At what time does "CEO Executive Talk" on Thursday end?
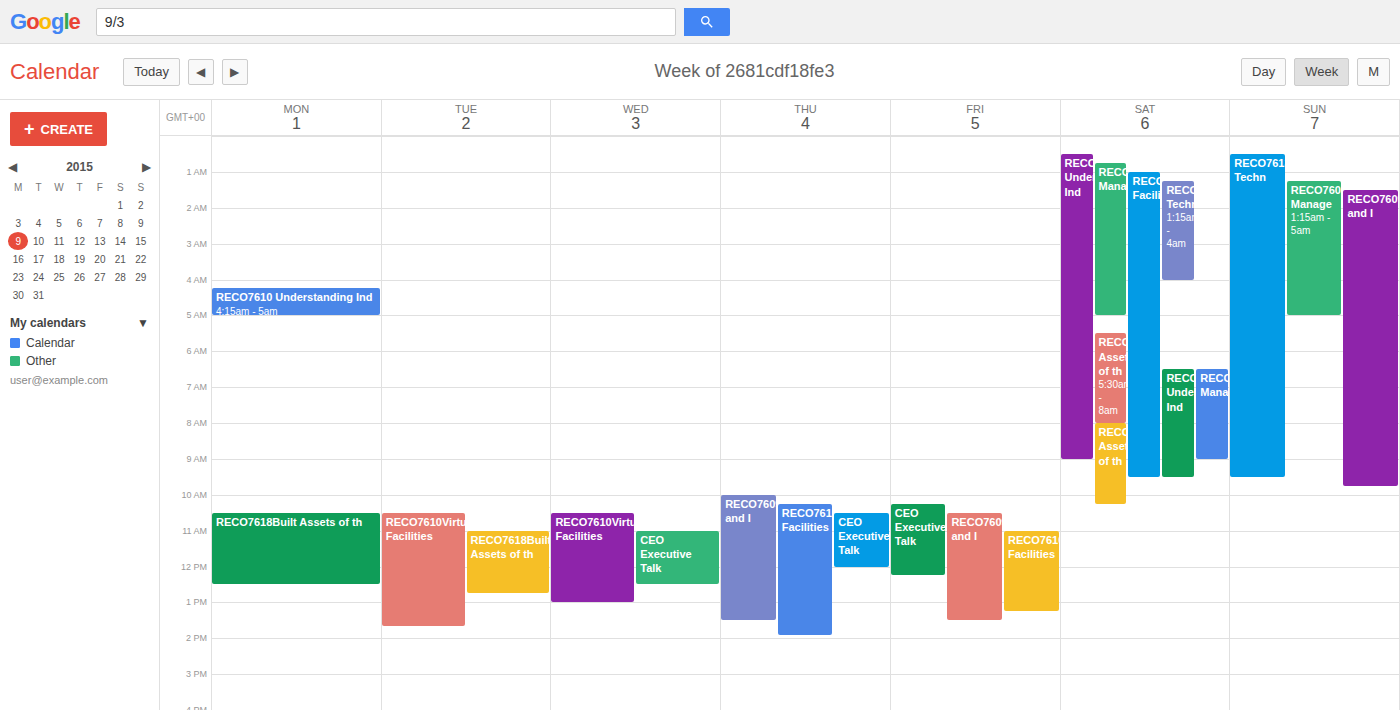
12:00 PM